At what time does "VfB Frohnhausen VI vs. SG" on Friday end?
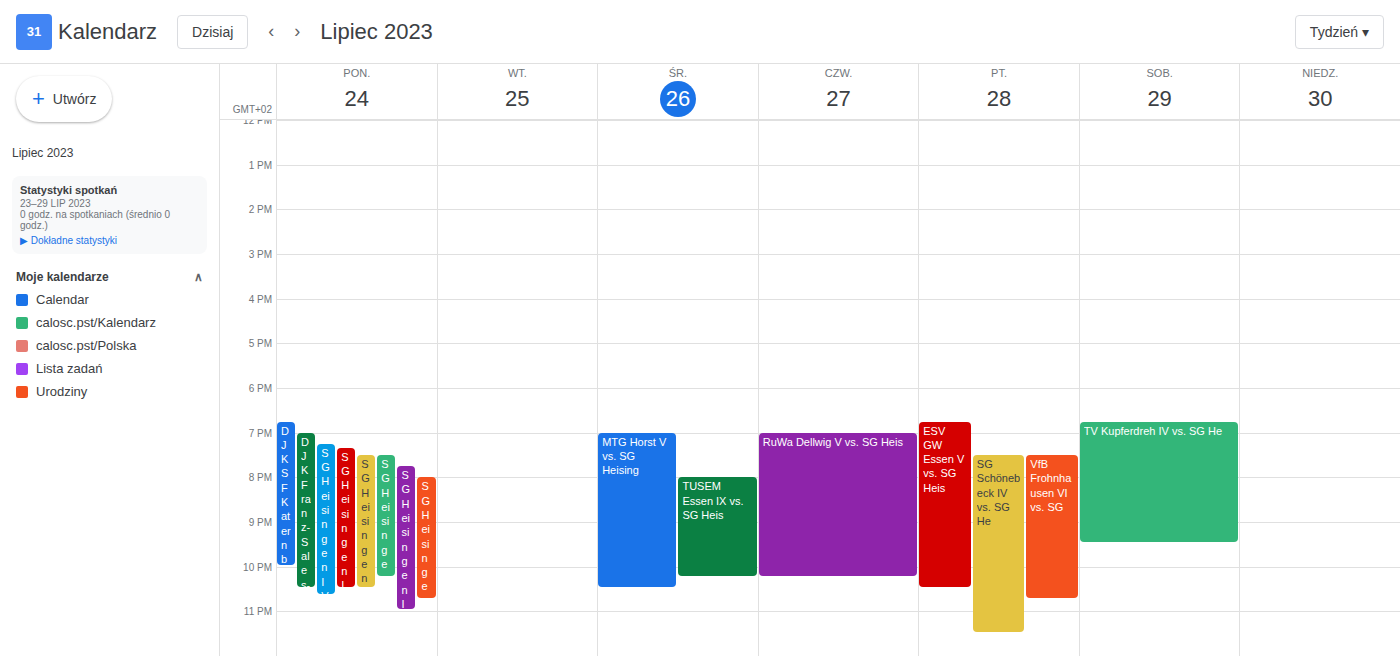
10:45 PM